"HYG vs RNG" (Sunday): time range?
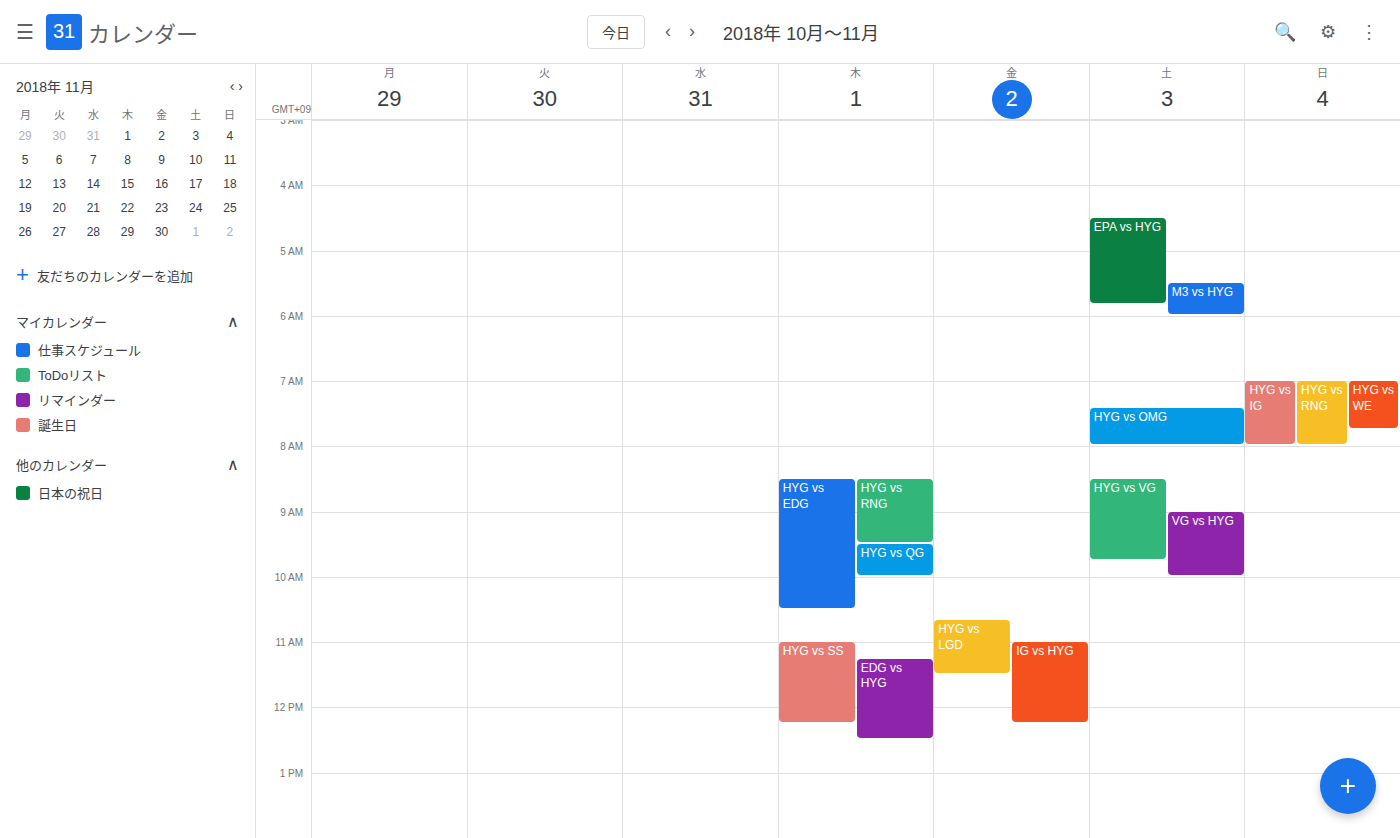
7:00 AM to 8:00 AM